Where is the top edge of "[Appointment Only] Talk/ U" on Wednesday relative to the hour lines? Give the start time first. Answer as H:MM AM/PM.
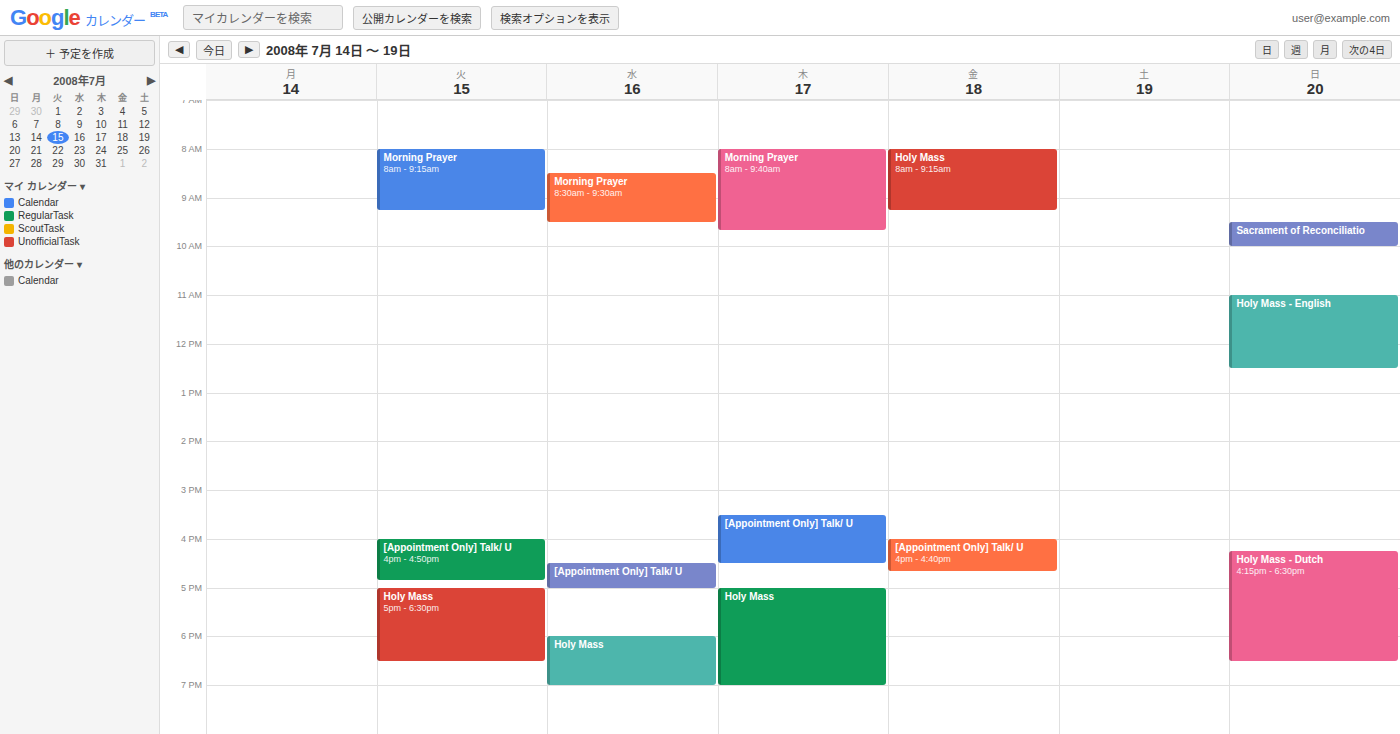
4:30 PM -- halfway between the 4 PM and 5 PM lines.